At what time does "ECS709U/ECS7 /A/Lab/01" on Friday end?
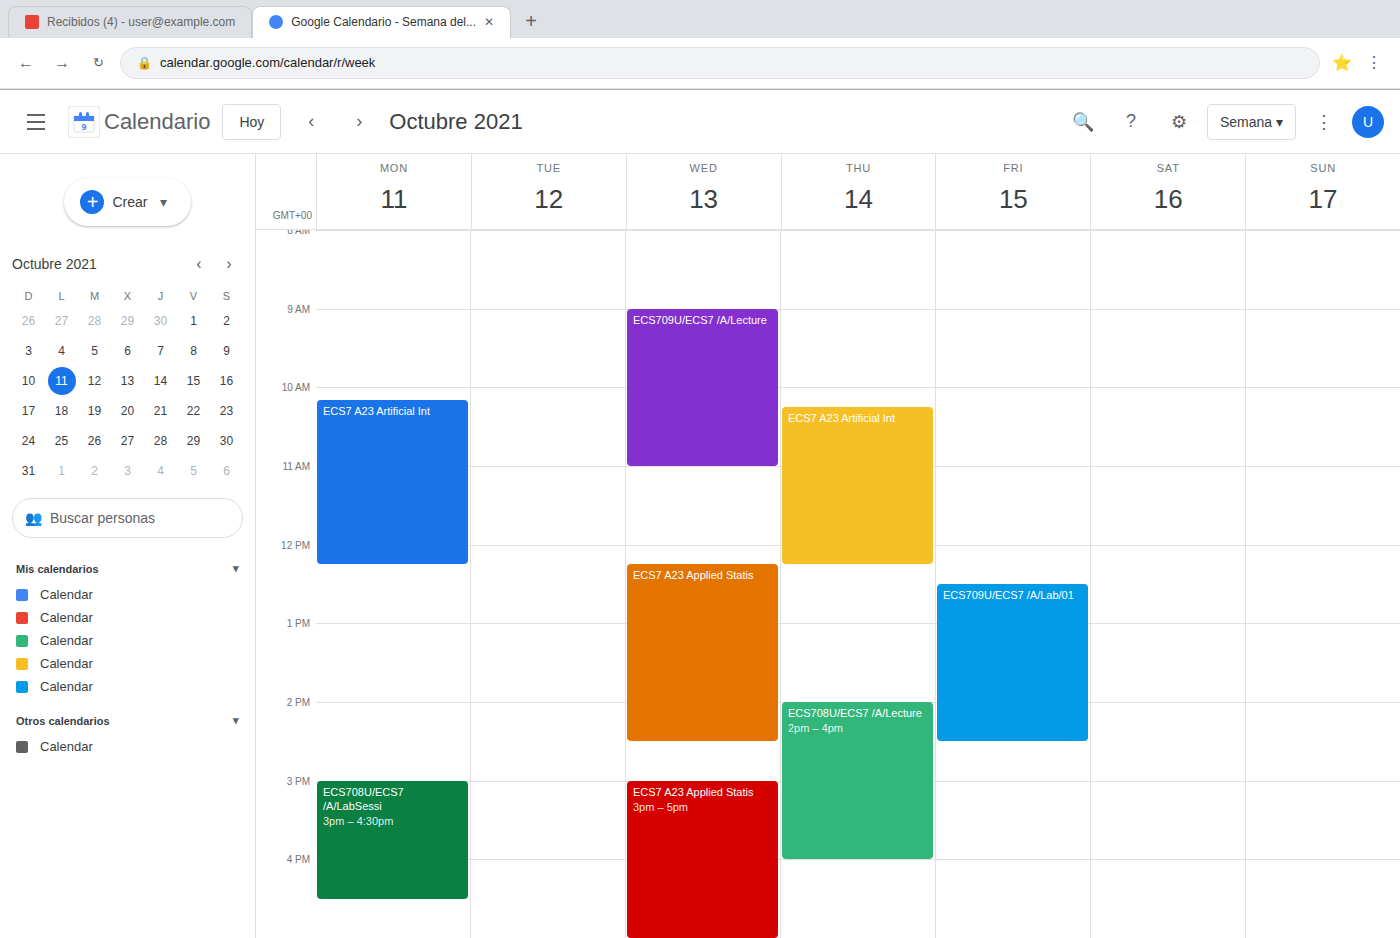
2:30 PM